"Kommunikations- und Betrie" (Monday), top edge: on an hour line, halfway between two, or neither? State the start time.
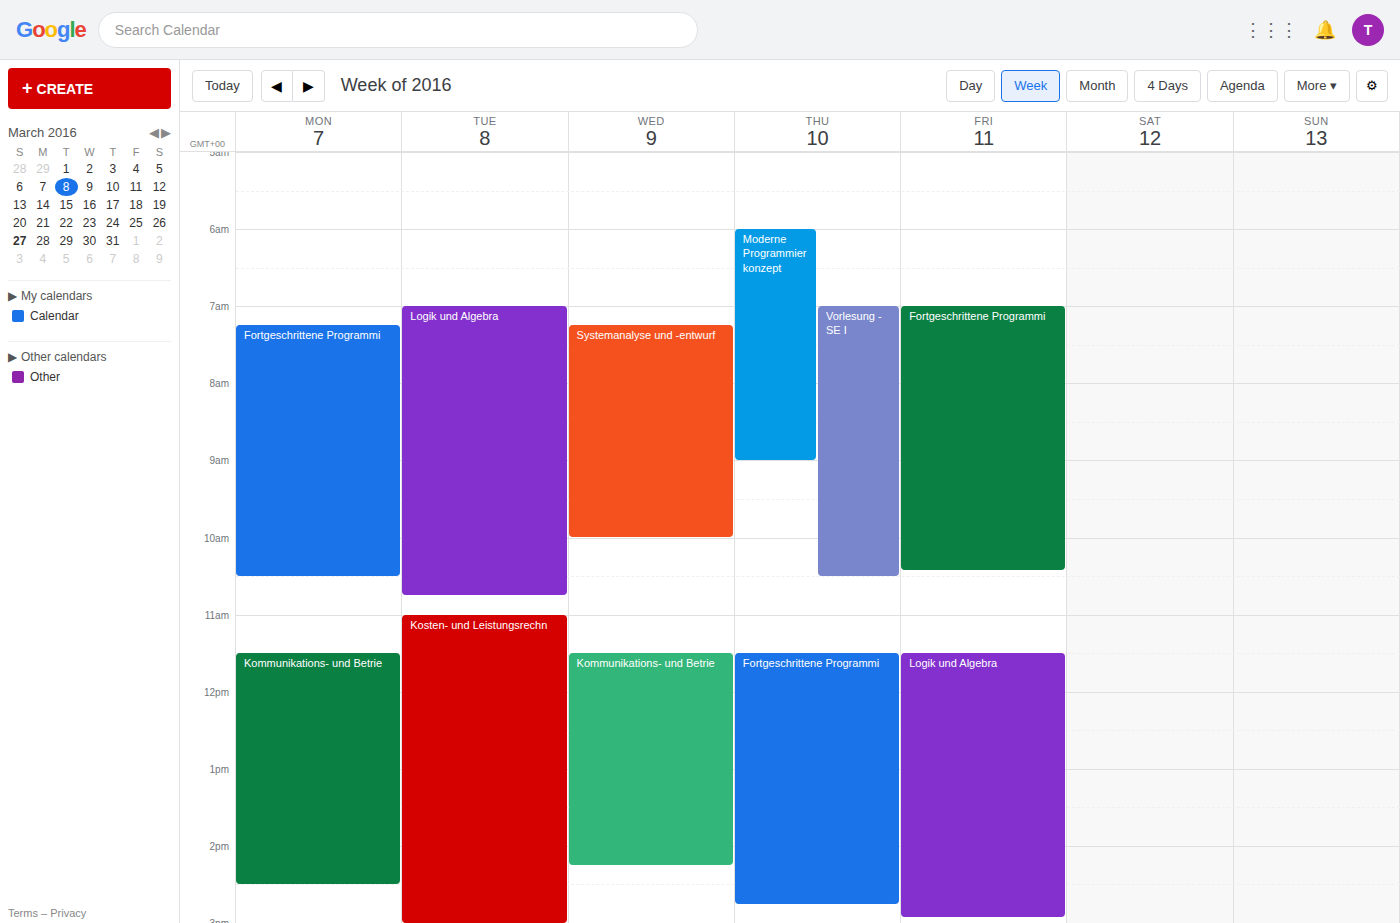
11:30 AM -- halfway between the 11 AM and 12 PM lines.